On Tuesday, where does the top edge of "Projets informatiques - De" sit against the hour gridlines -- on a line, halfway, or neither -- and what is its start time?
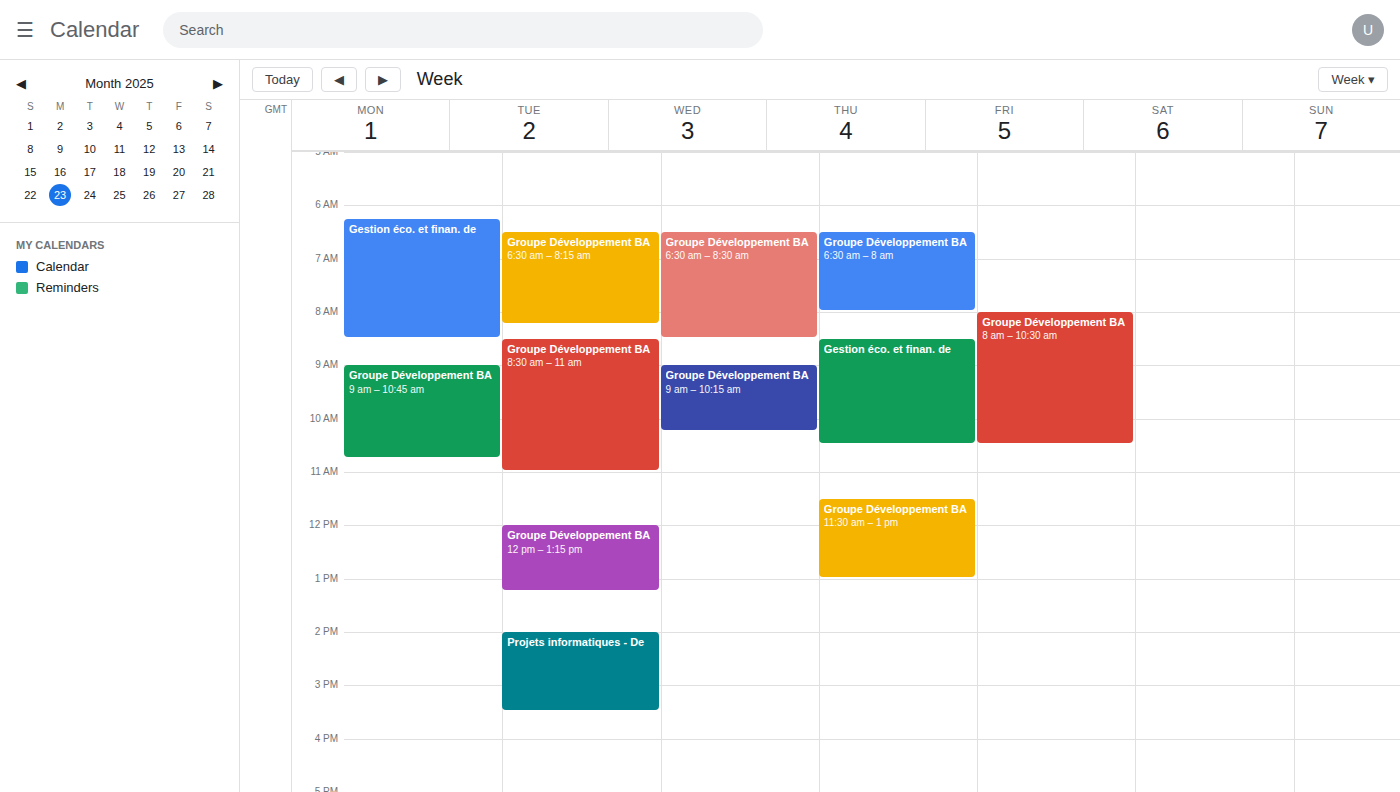
2:00 PM -- exactly on the 2 PM line.